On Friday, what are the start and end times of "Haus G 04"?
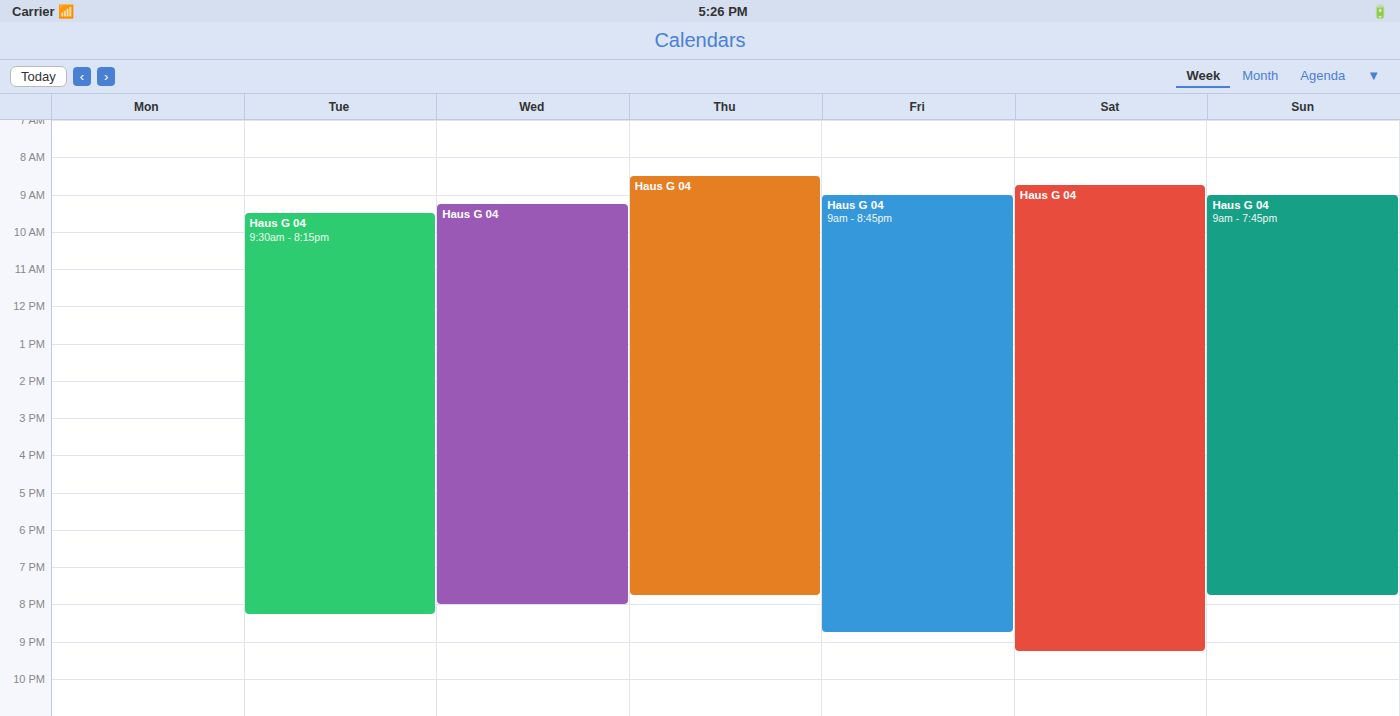
9:00 AM to 8:45 PM